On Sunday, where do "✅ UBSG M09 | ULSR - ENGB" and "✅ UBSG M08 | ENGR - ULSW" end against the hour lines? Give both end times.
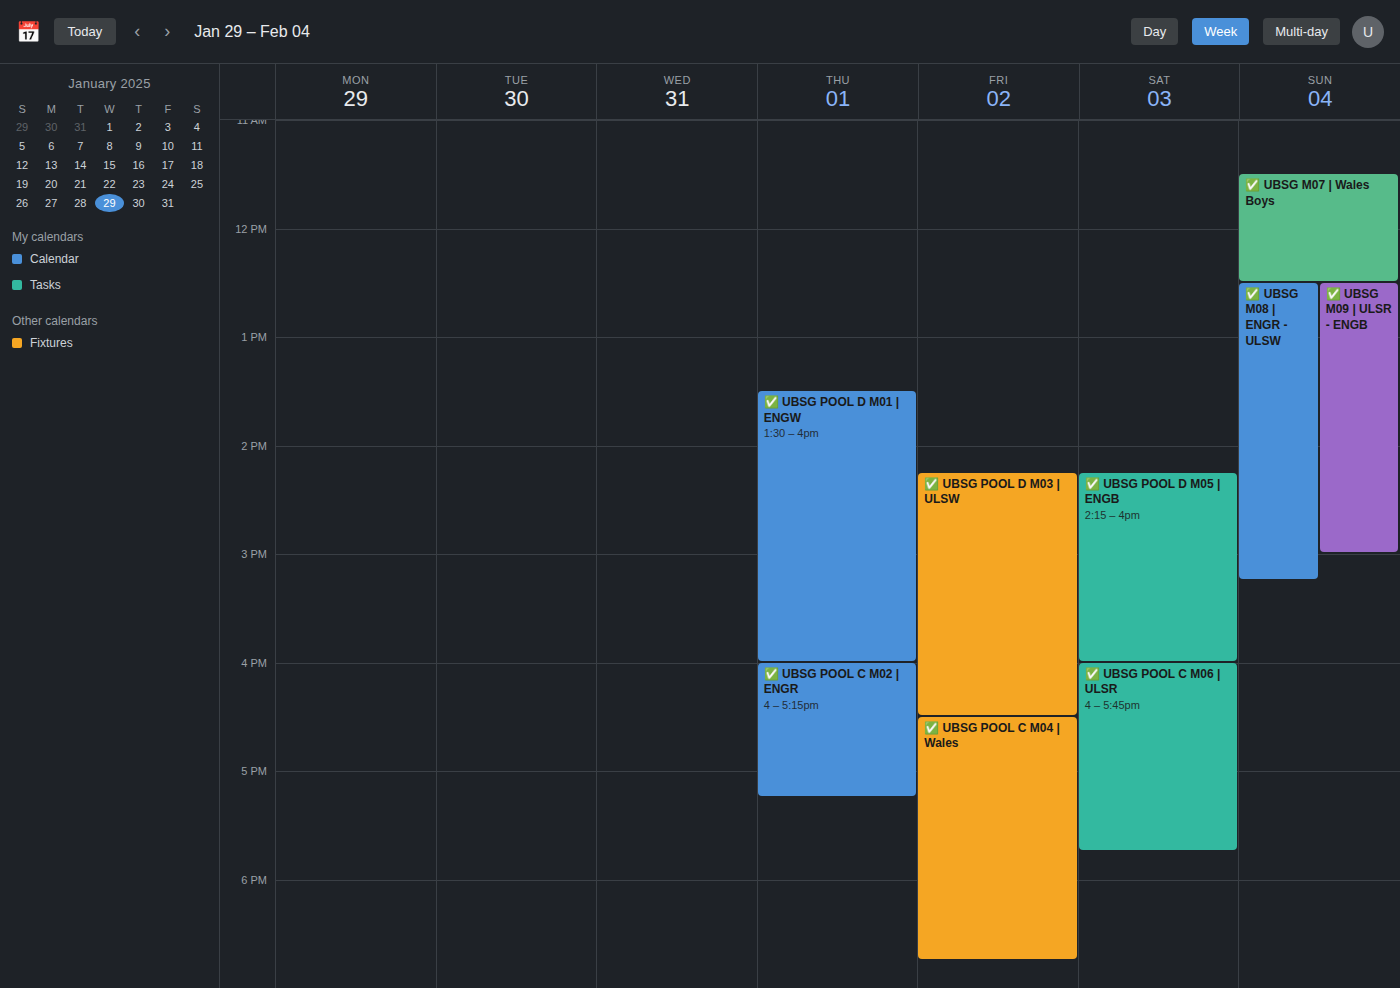
"✅ UBSG M09 | ULSR - ENGB": 3:00 PM, exactly on the 3 PM line. "✅ UBSG M08 | ENGR - ULSW": 3:15 PM, neither: a quarter of the way from the 3 PM line to the 4 PM line.